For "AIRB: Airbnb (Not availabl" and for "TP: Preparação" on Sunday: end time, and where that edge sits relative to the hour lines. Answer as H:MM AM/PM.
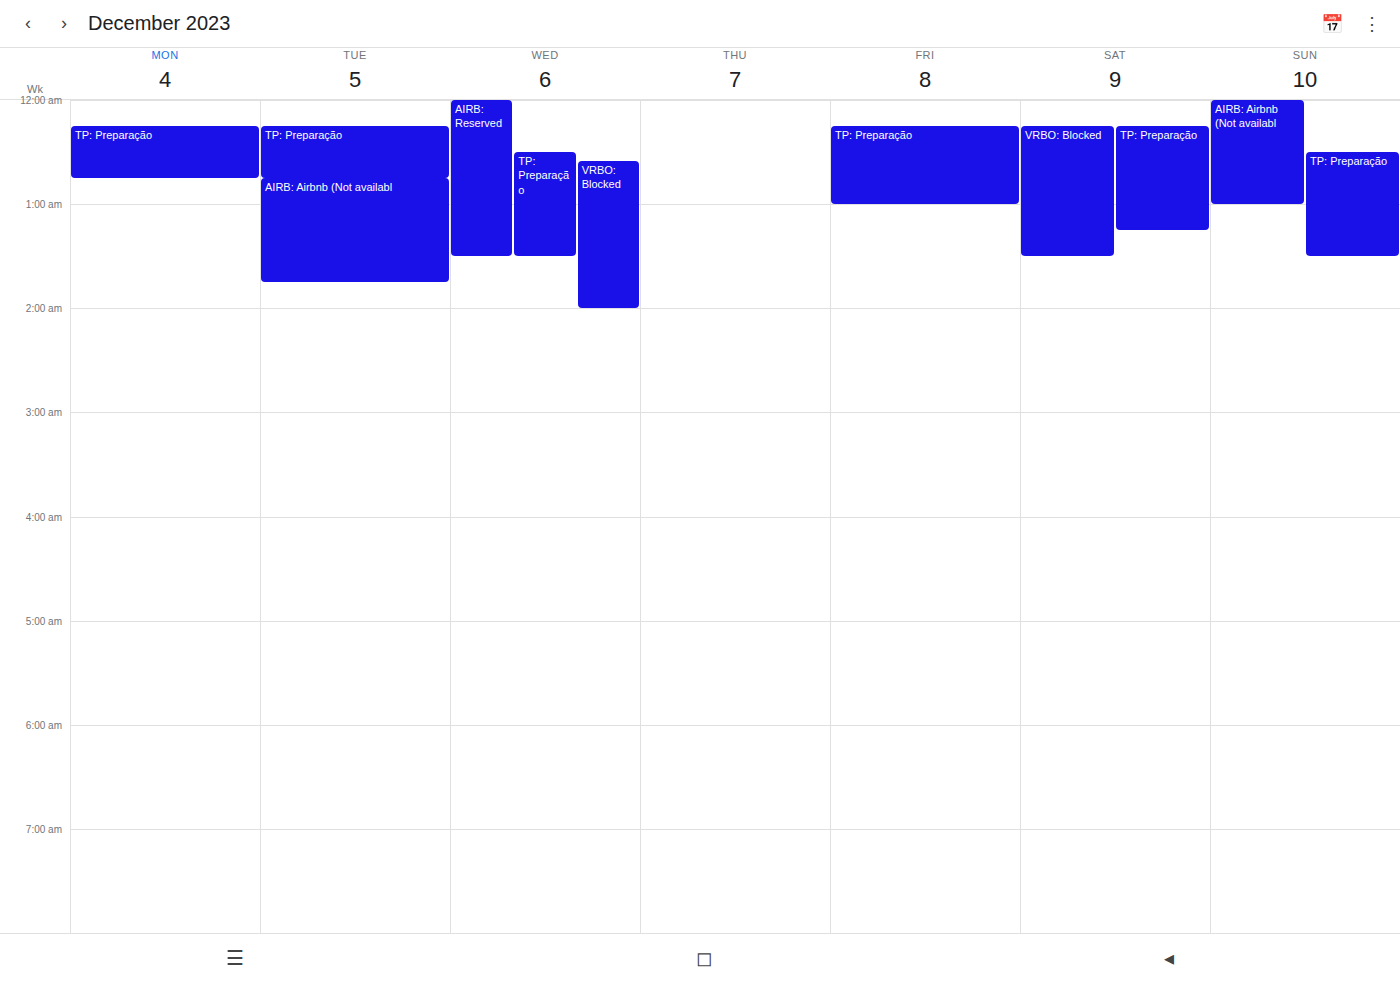
"AIRB: Airbnb (Not availabl": 1:00 AM, exactly on the 1 AM line. "TP: Preparação": 1:30 AM, halfway between the 1 AM and 2 AM lines.